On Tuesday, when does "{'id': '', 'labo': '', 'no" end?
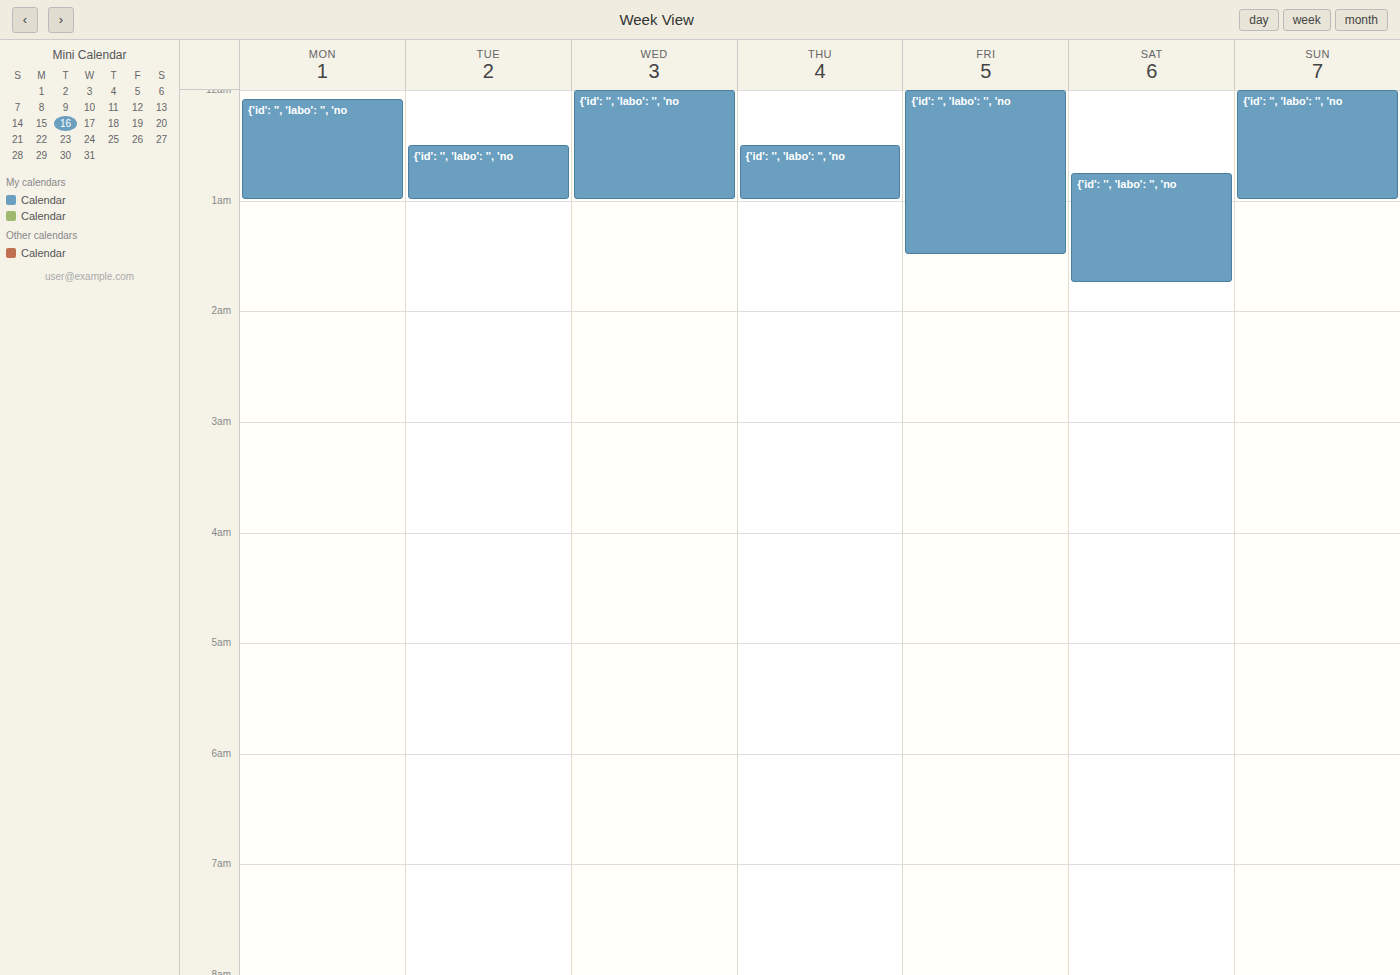
1:00 AM